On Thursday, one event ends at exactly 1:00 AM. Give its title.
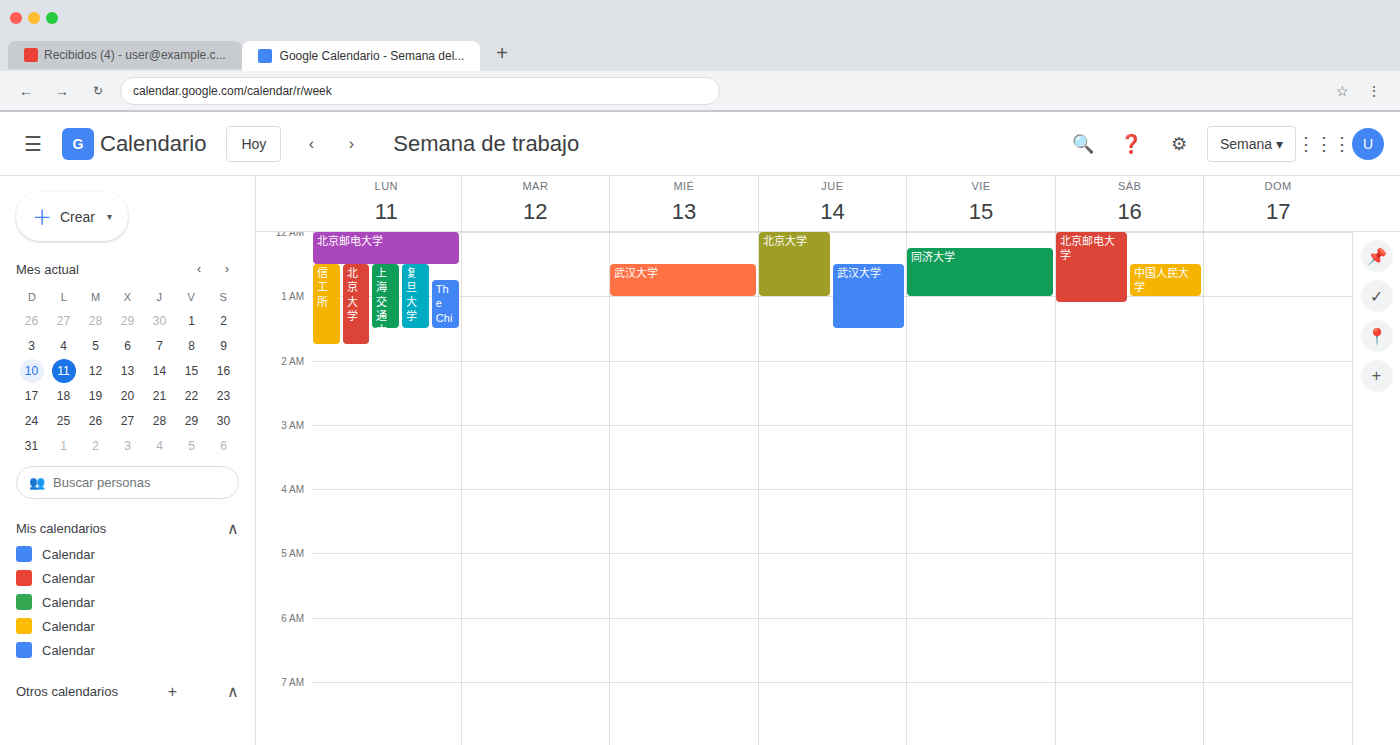
"北京大学"